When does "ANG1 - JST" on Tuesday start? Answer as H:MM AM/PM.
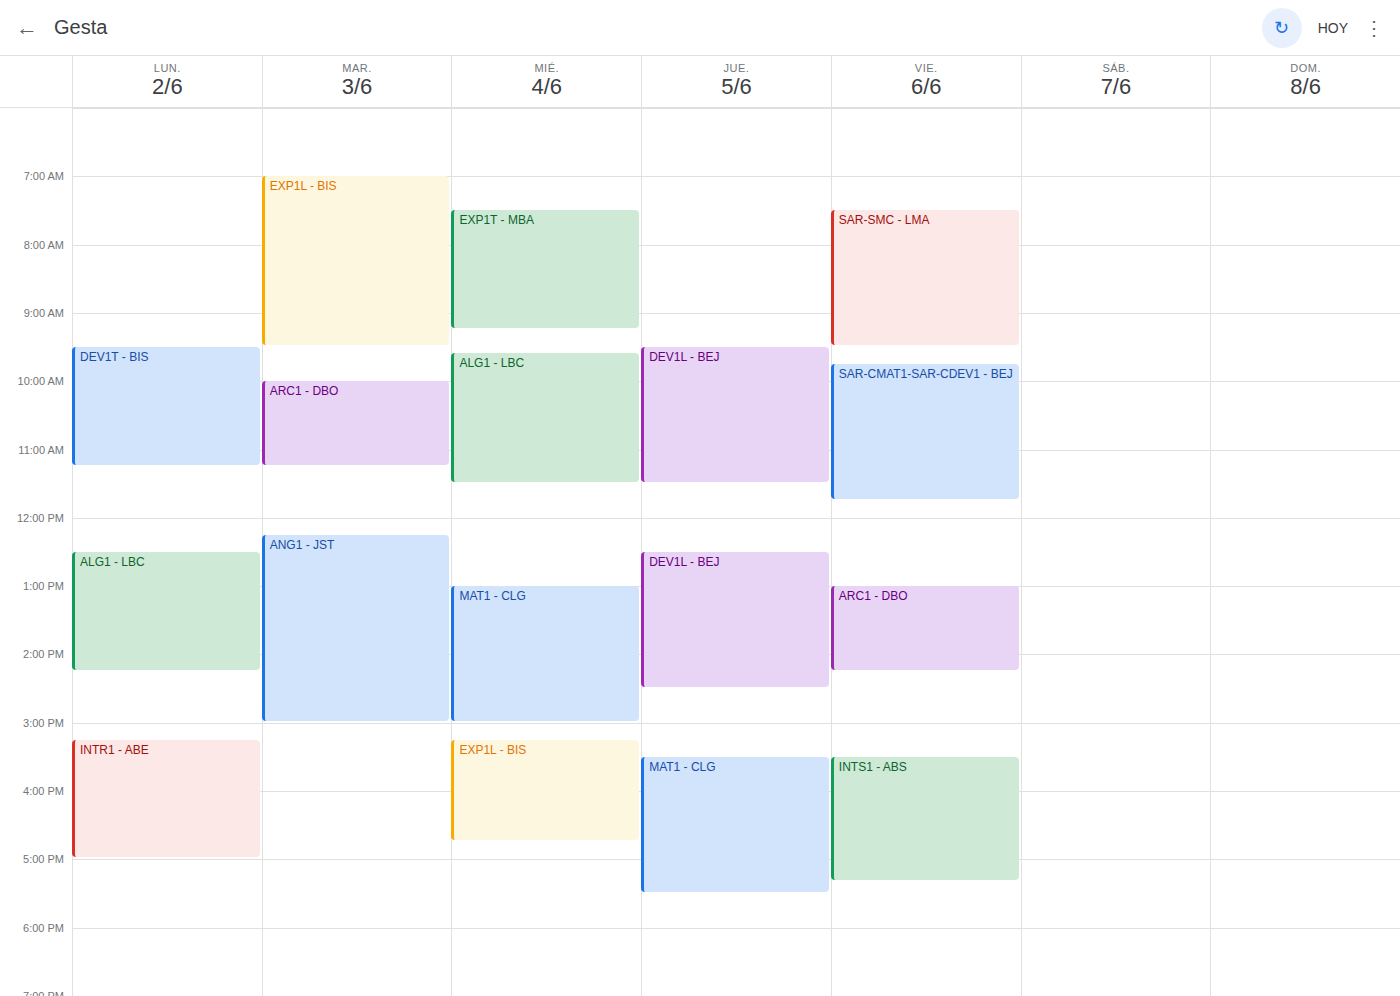
12:15 PM